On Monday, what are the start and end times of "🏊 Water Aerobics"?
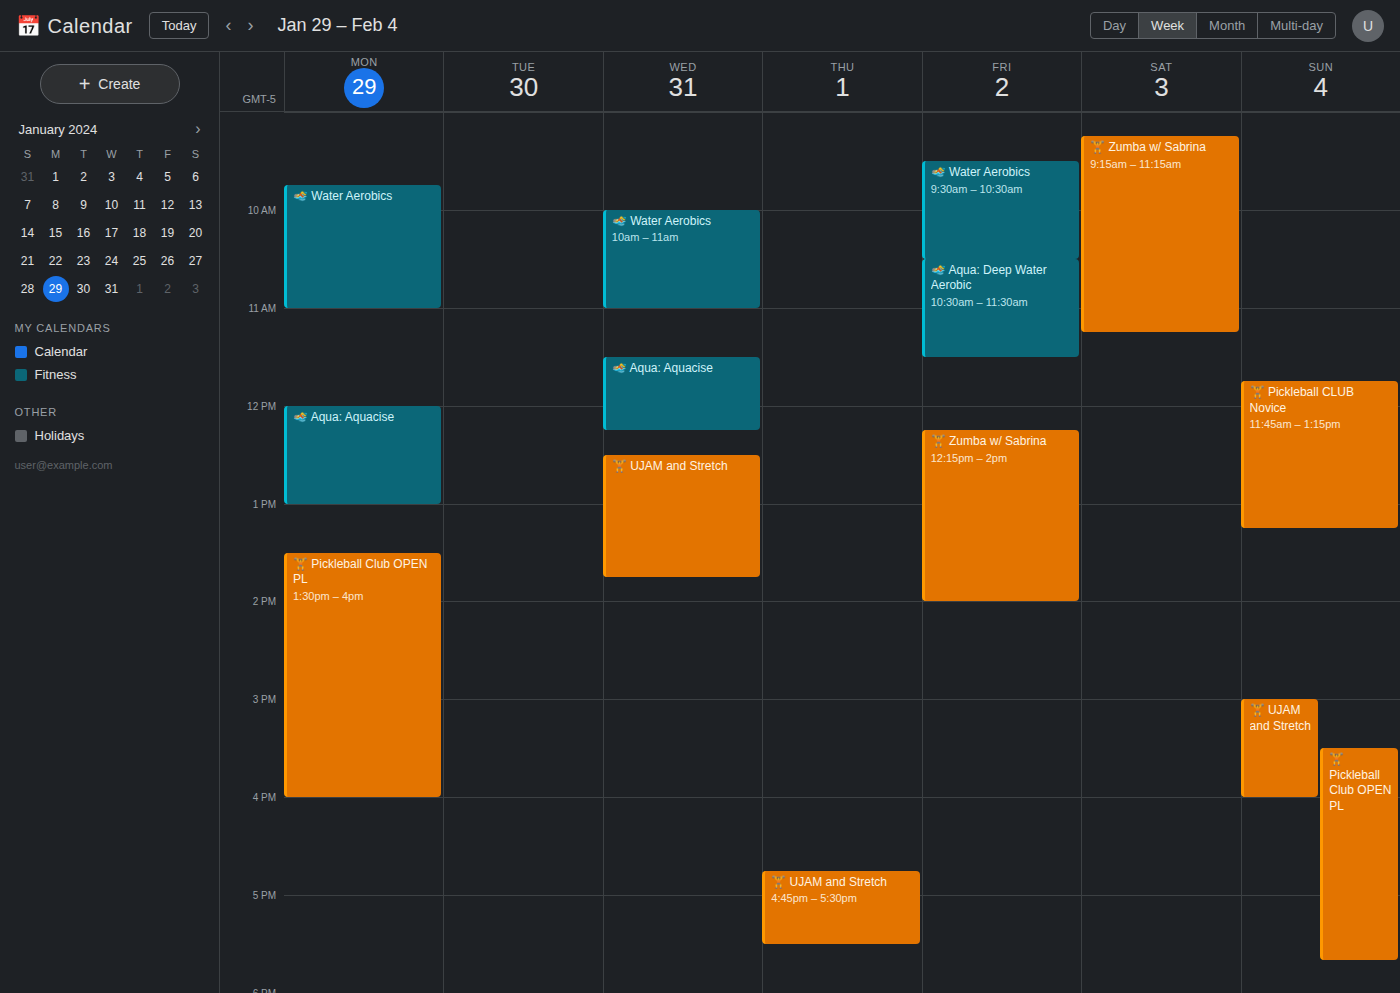
9:45 AM to 11:00 AM